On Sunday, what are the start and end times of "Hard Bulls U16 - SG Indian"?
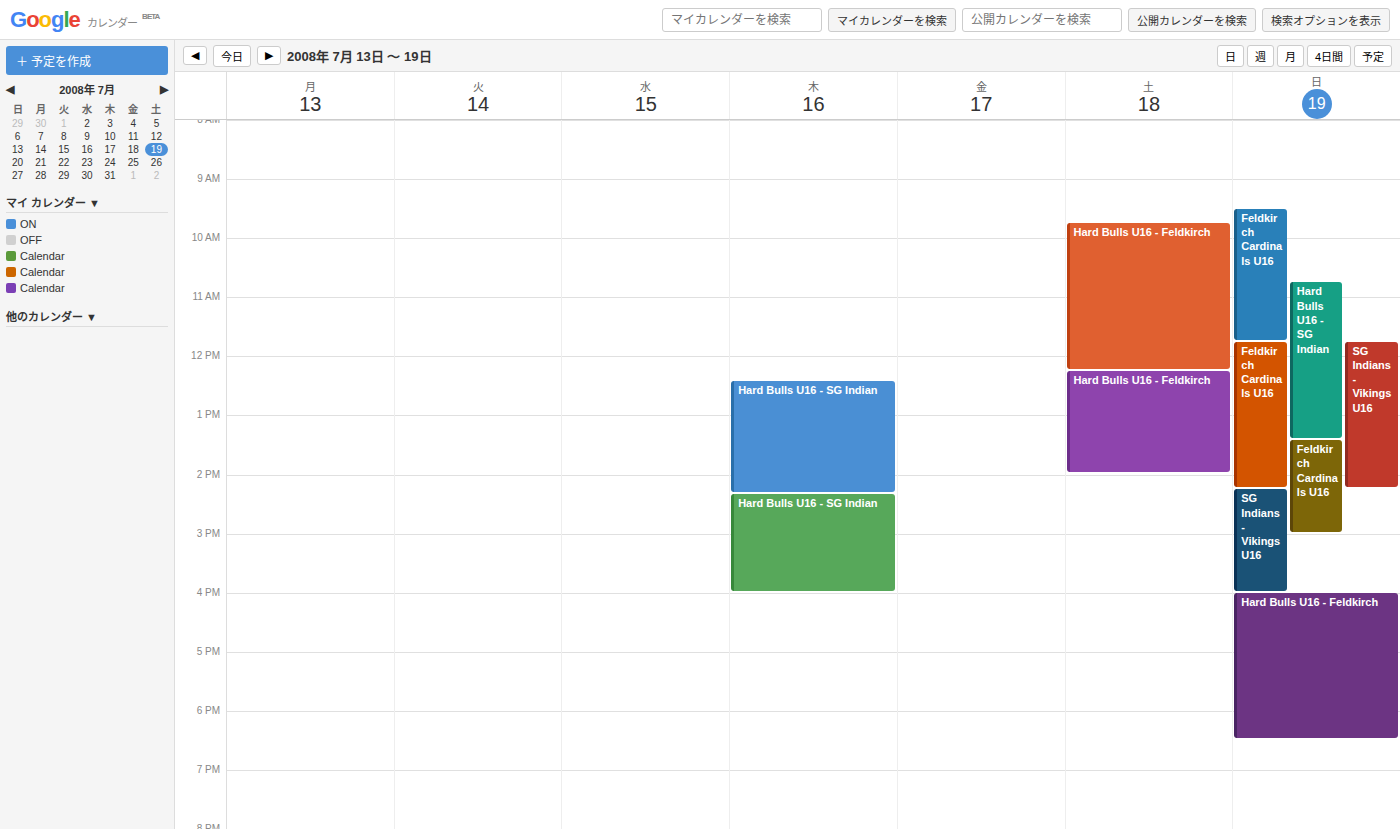
10:45 AM to 1:25 PM